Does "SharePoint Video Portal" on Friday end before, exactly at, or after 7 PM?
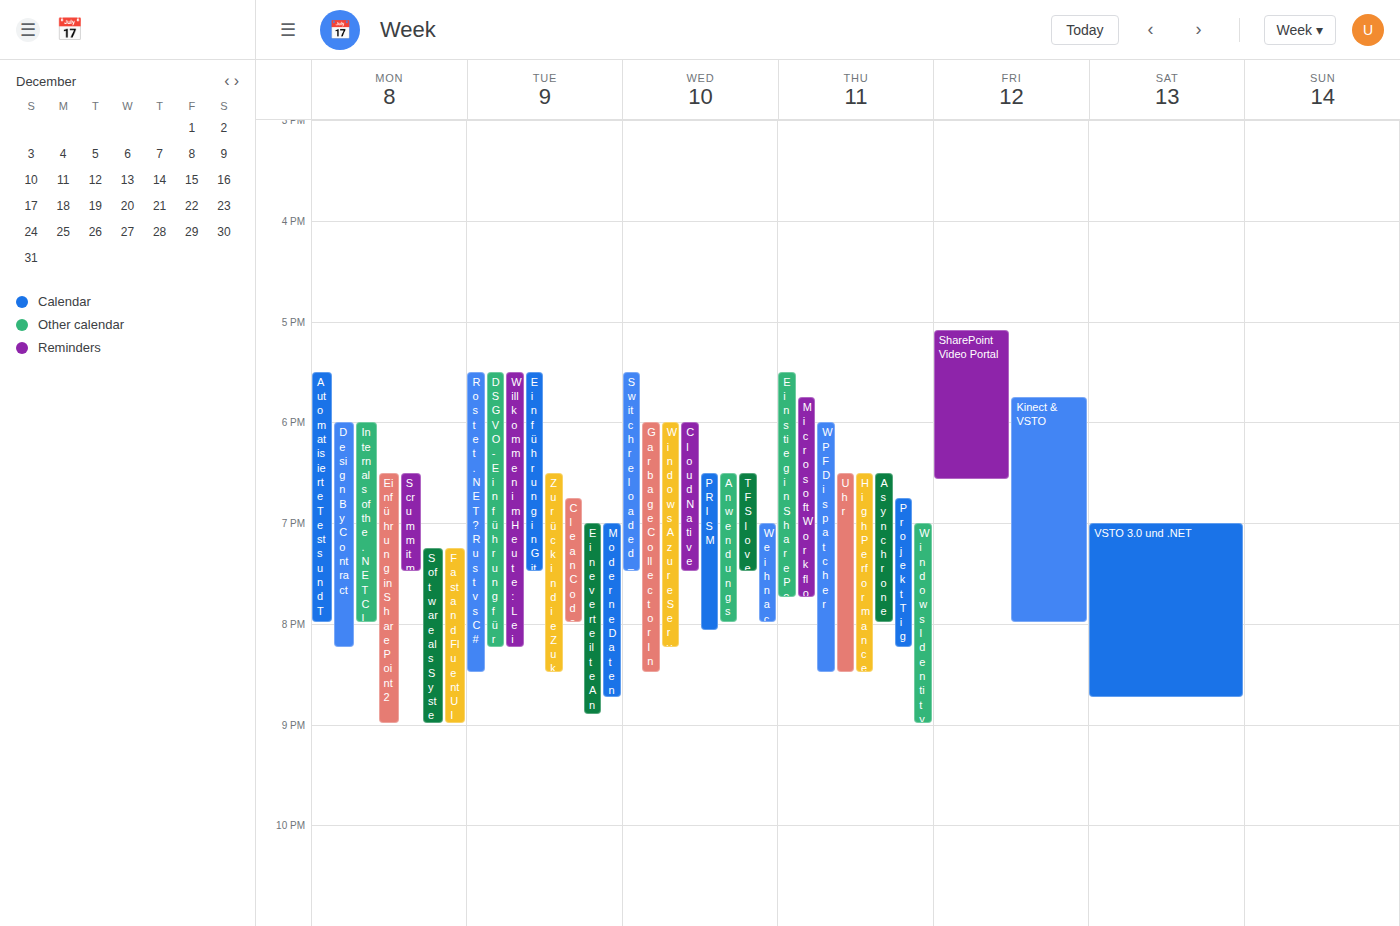
6:35 PM -- before 7 PM, 25 minutes above the 7 PM line.